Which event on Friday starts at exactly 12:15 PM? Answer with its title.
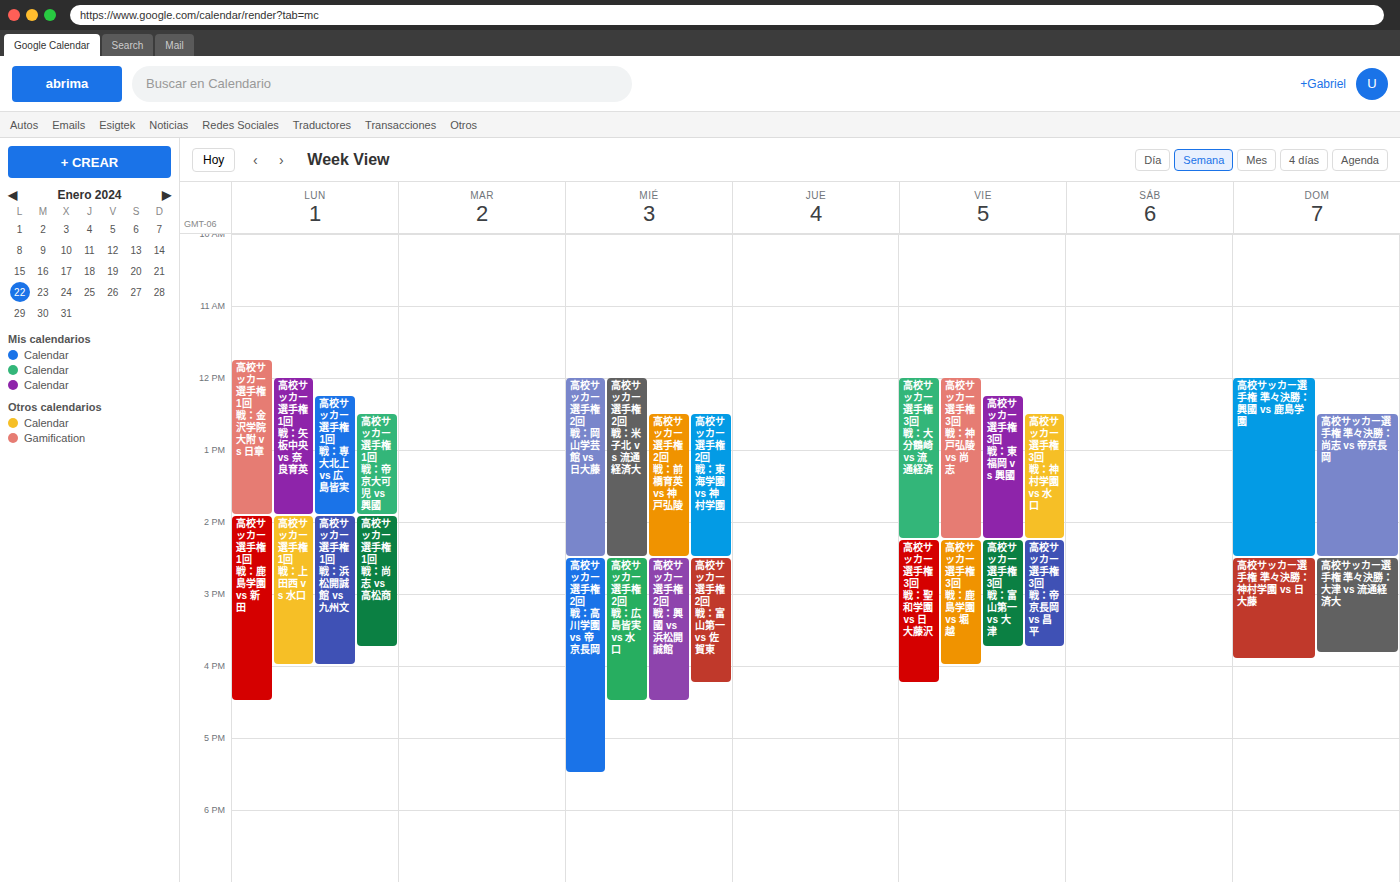
"高校サッカー選手権 3回戦：東福岡 vs 興國"